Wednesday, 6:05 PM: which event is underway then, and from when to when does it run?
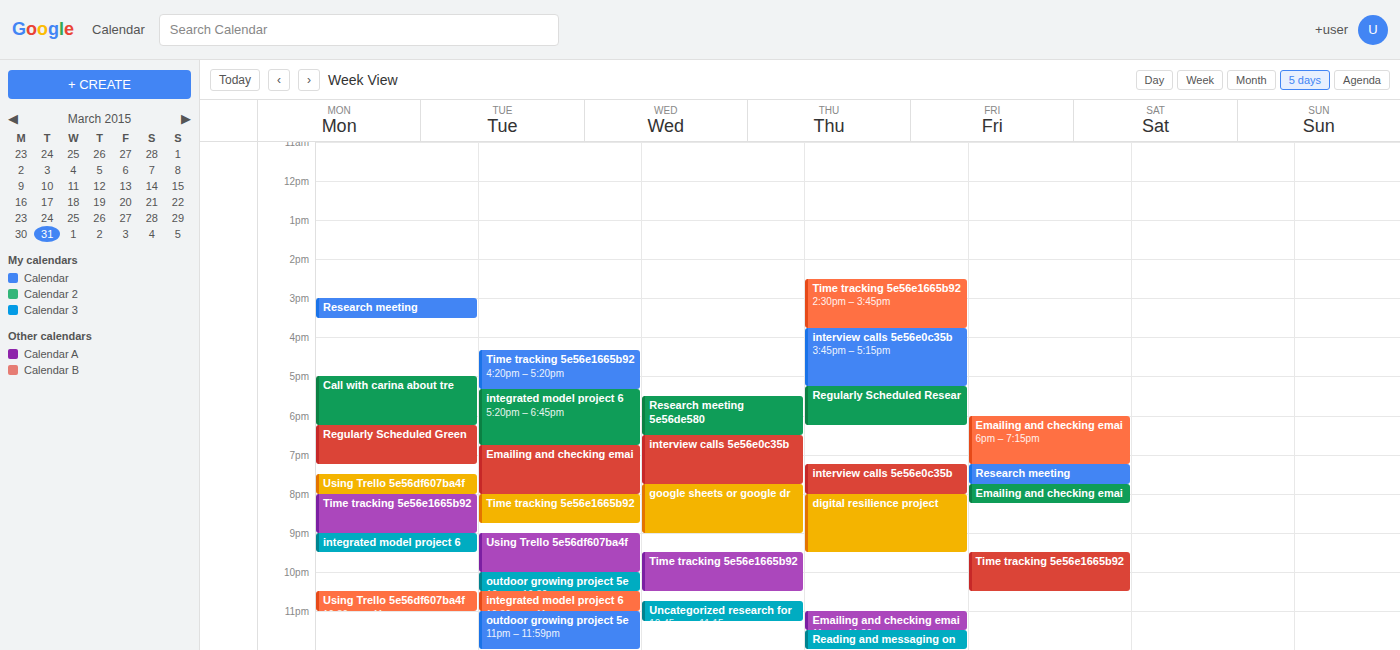
"Research meeting 5e56de580", 5:30 PM to 6:30 PM